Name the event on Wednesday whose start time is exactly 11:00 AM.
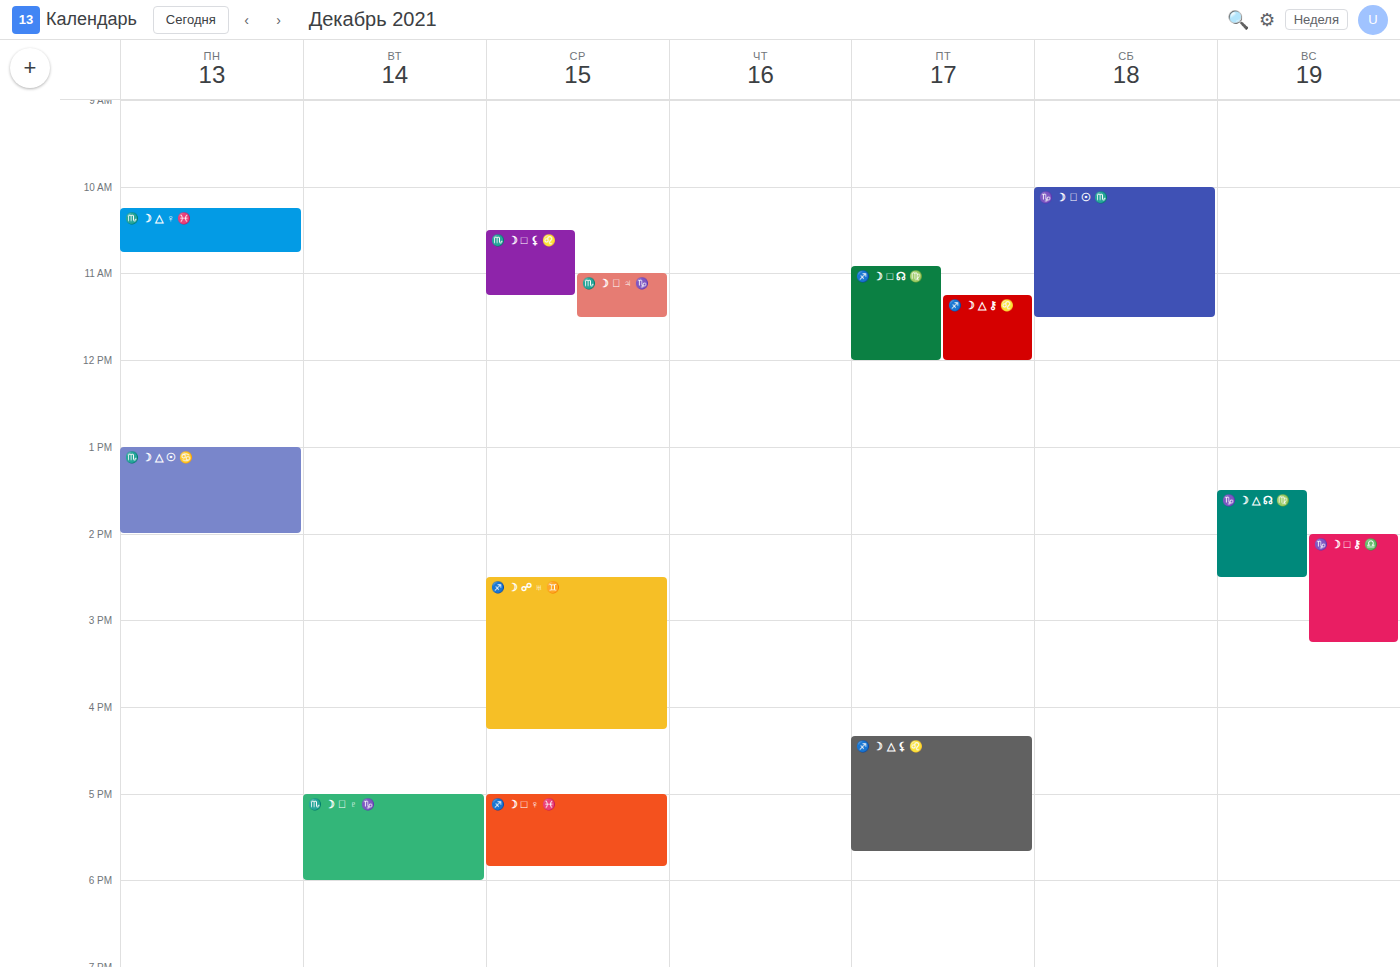
"♏️ ☽ ⚹ ♃ ♑️"